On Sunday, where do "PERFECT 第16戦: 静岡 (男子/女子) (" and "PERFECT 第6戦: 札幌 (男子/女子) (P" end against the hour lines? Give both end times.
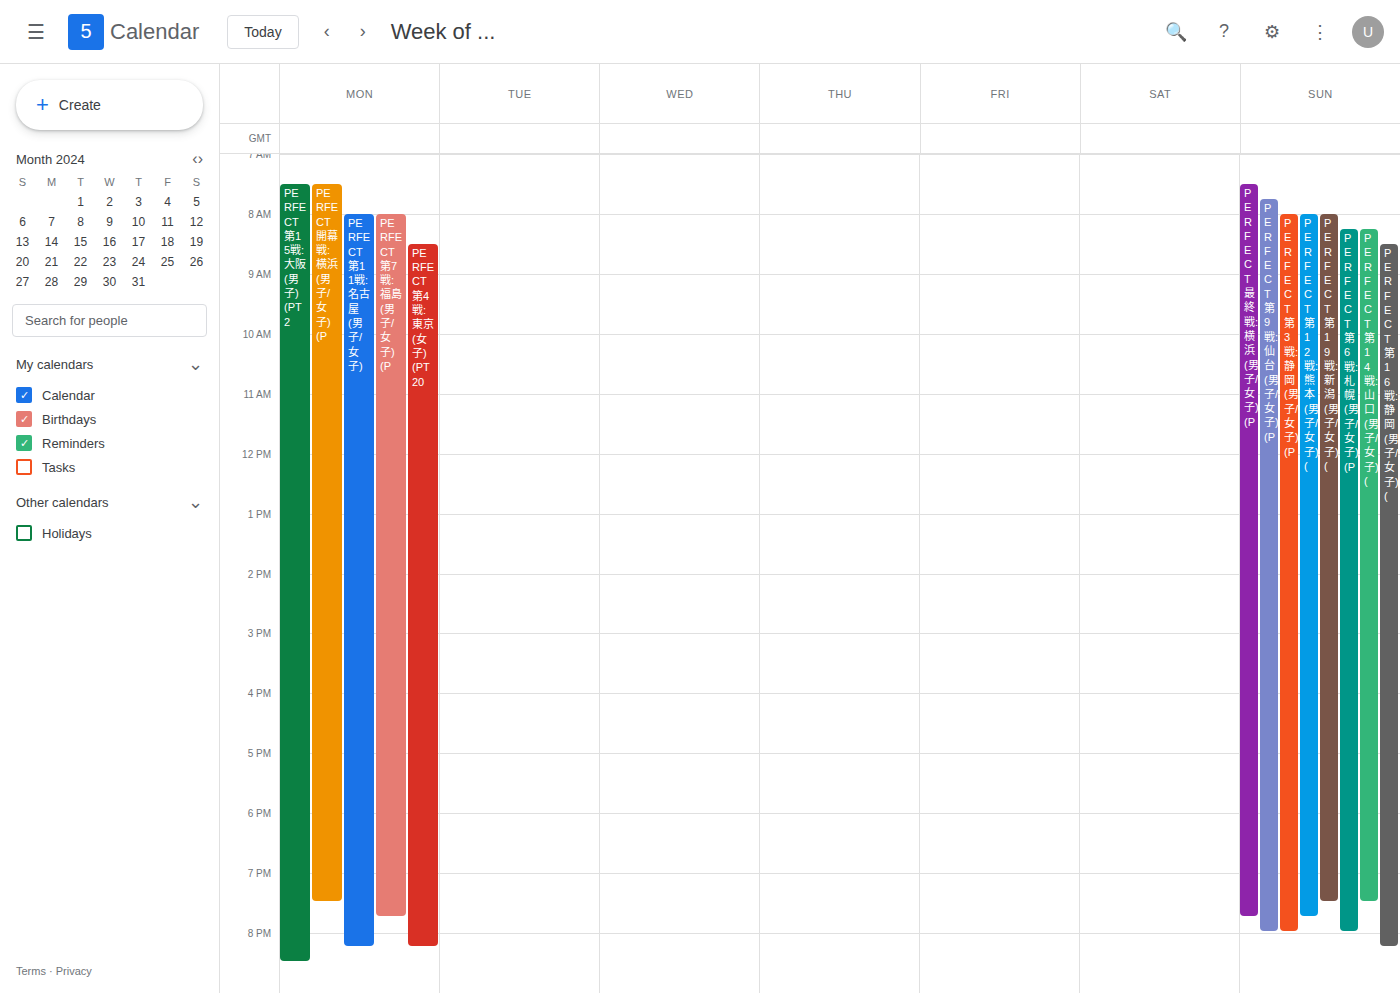
"PERFECT 第16戦: 静岡 (男子/女子) (": 8:15 PM, neither: a quarter of the way from the 8 PM line to the 9 PM line. "PERFECT 第6戦: 札幌 (男子/女子) (P": 8:00 PM, exactly on the 8 PM line.